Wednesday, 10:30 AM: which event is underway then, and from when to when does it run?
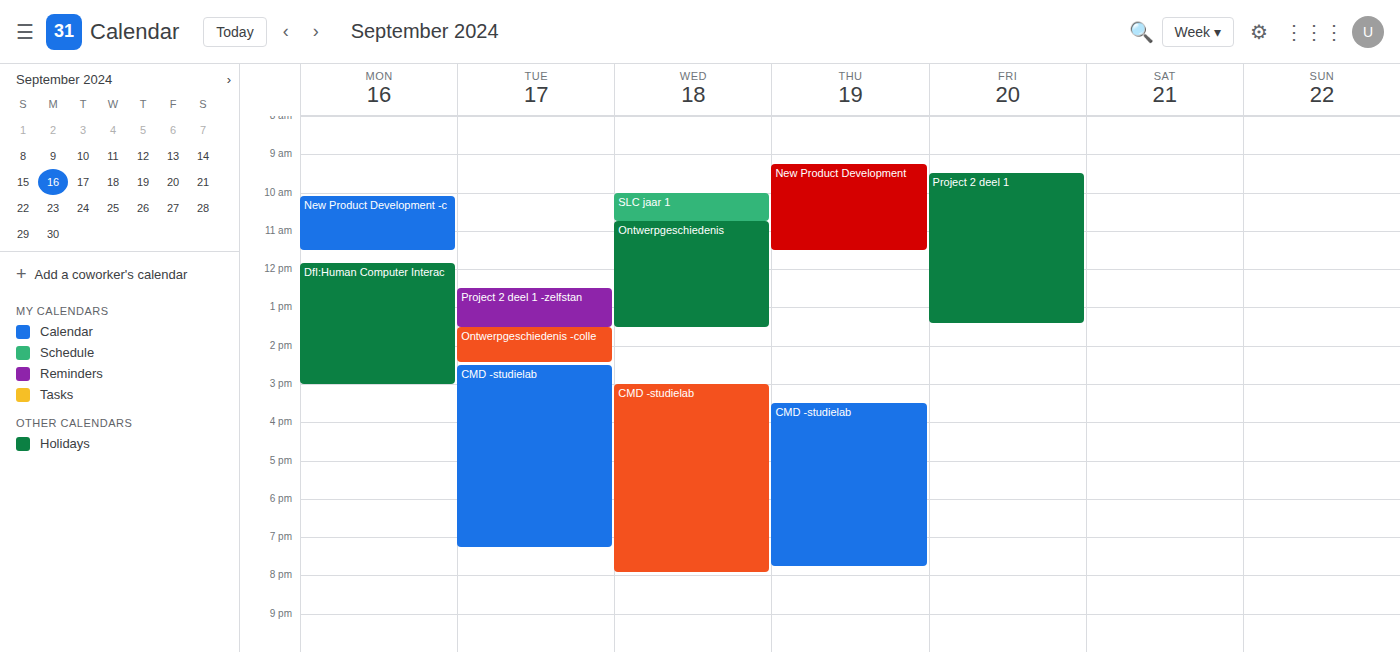
"SLC jaar 1", 10:00 AM to 10:45 AM